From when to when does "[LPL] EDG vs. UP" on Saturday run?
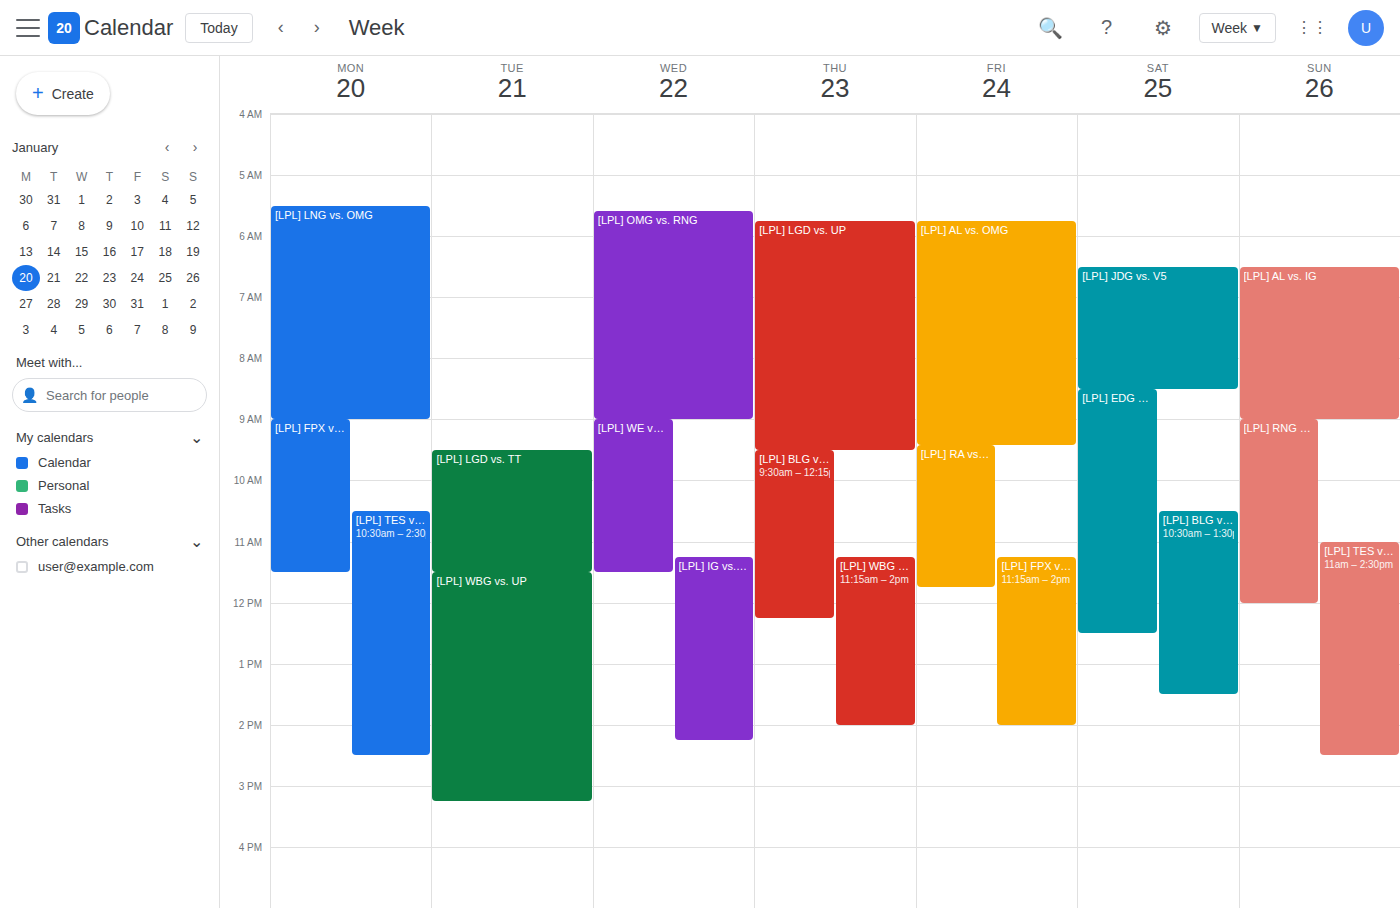
08:30 to 12:30